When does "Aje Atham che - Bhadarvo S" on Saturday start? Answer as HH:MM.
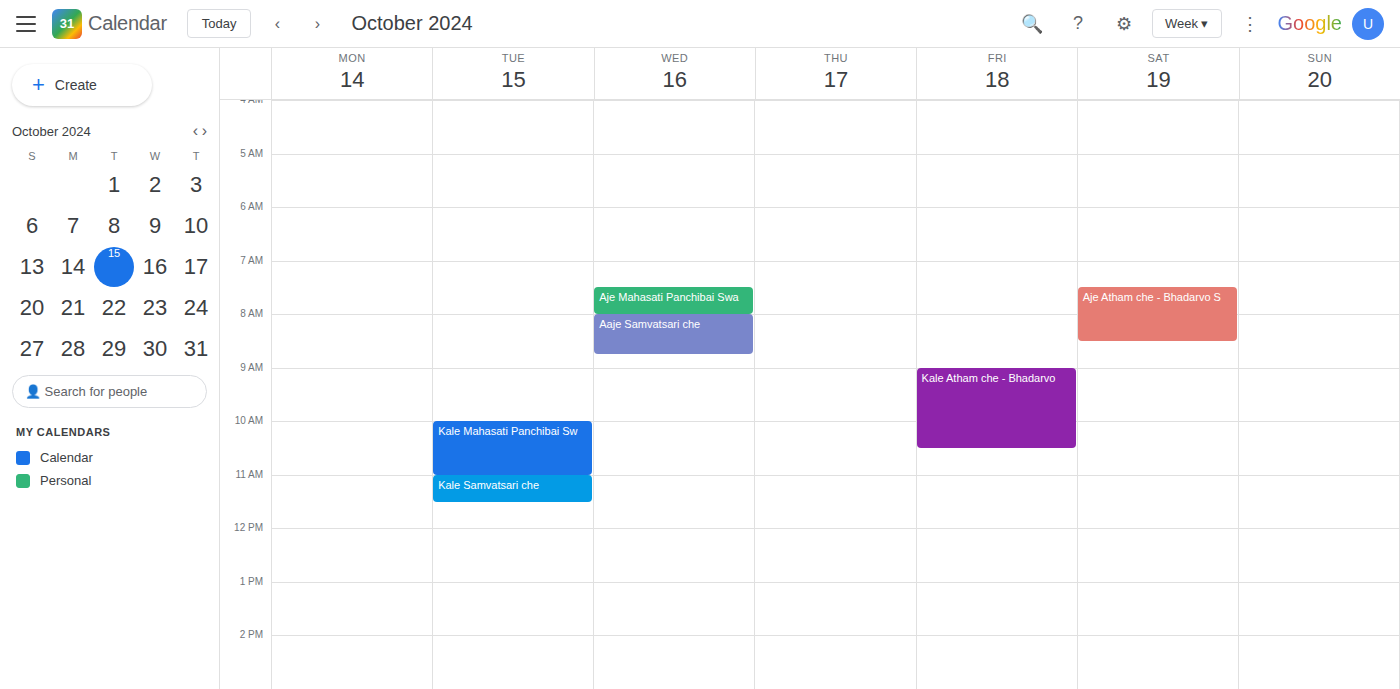
07:30